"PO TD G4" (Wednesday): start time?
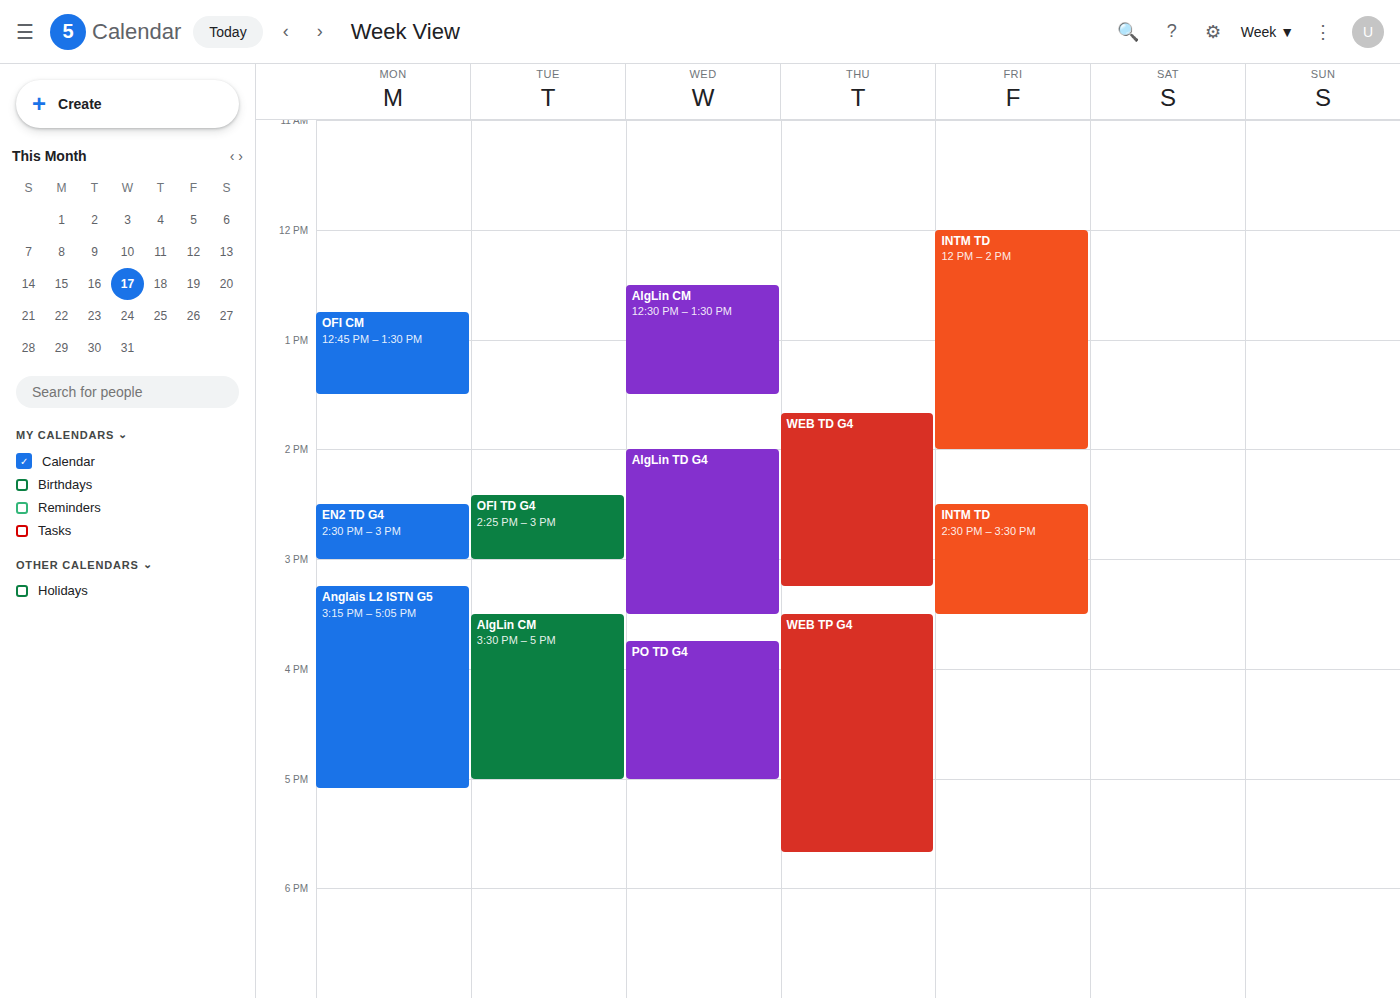
3:45 PM